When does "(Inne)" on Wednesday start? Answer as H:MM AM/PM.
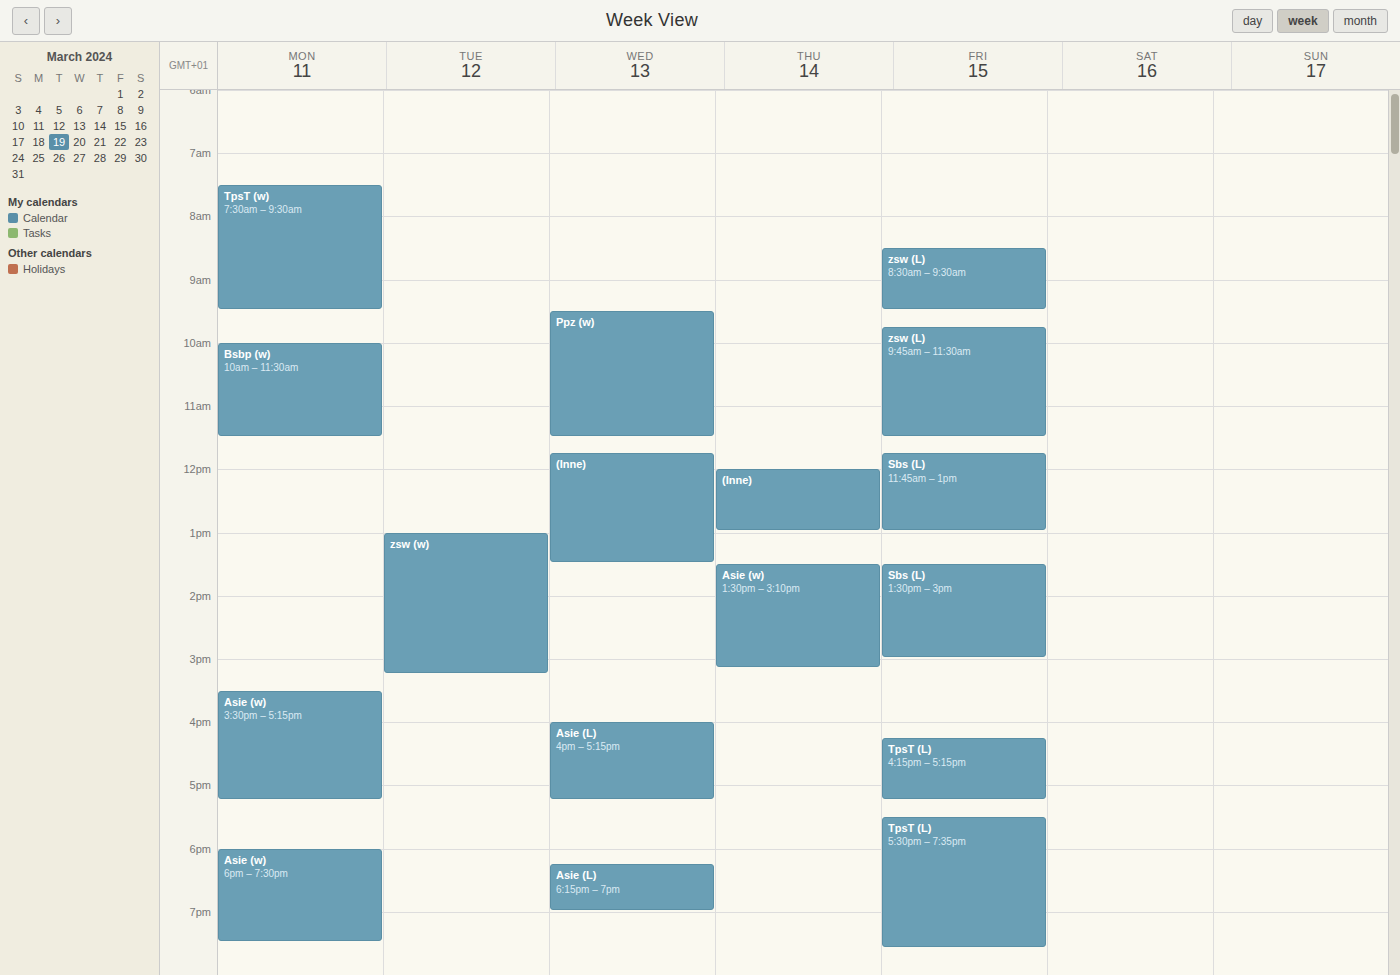
11:45 AM